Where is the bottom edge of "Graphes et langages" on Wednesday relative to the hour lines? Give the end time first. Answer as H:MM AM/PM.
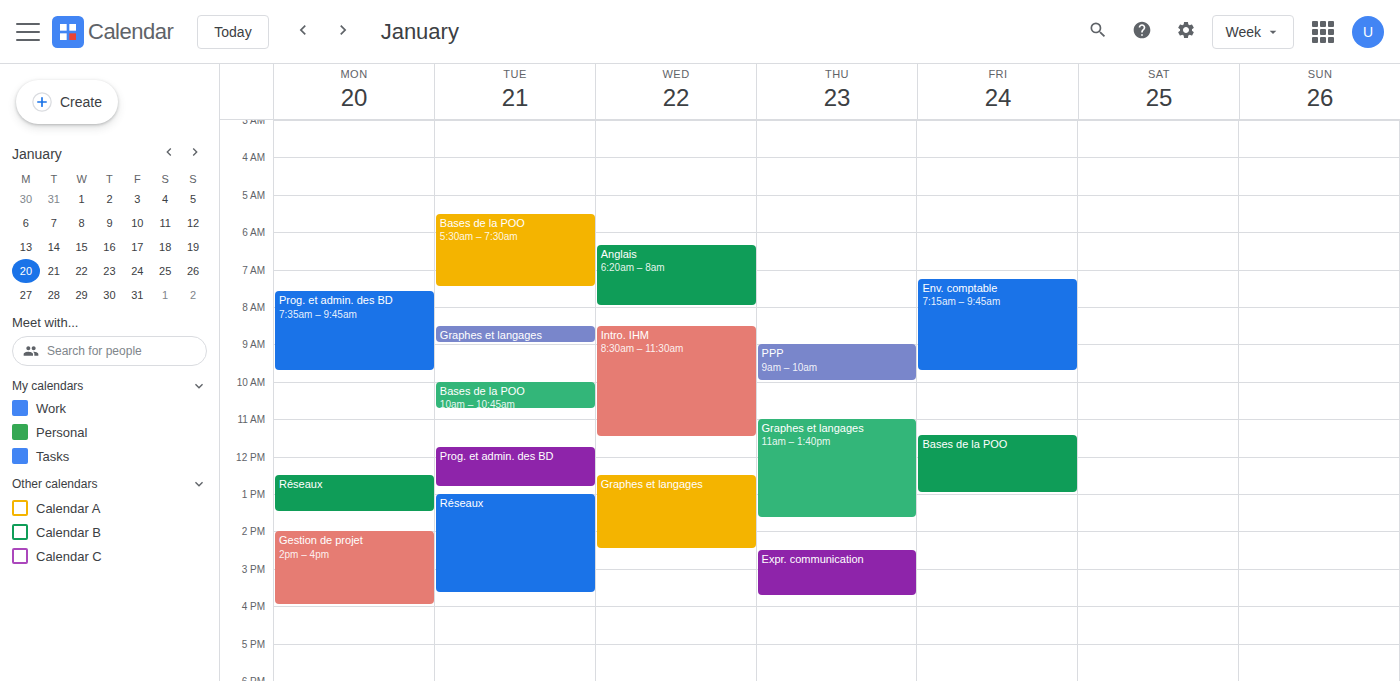
2:30 PM -- halfway between the 2 PM and 3 PM lines.